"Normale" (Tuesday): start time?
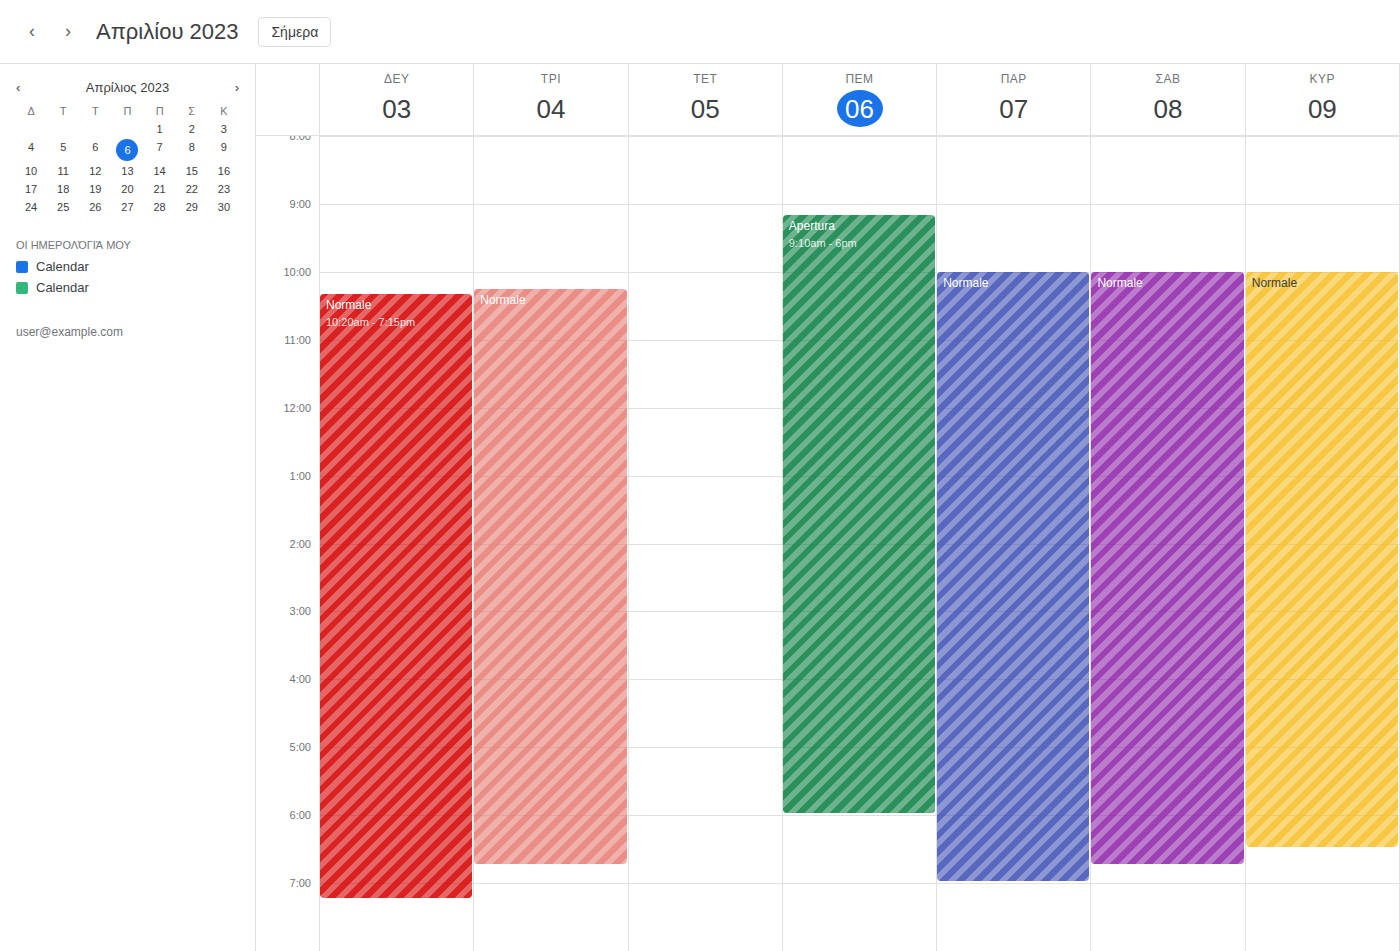
10:15 AM